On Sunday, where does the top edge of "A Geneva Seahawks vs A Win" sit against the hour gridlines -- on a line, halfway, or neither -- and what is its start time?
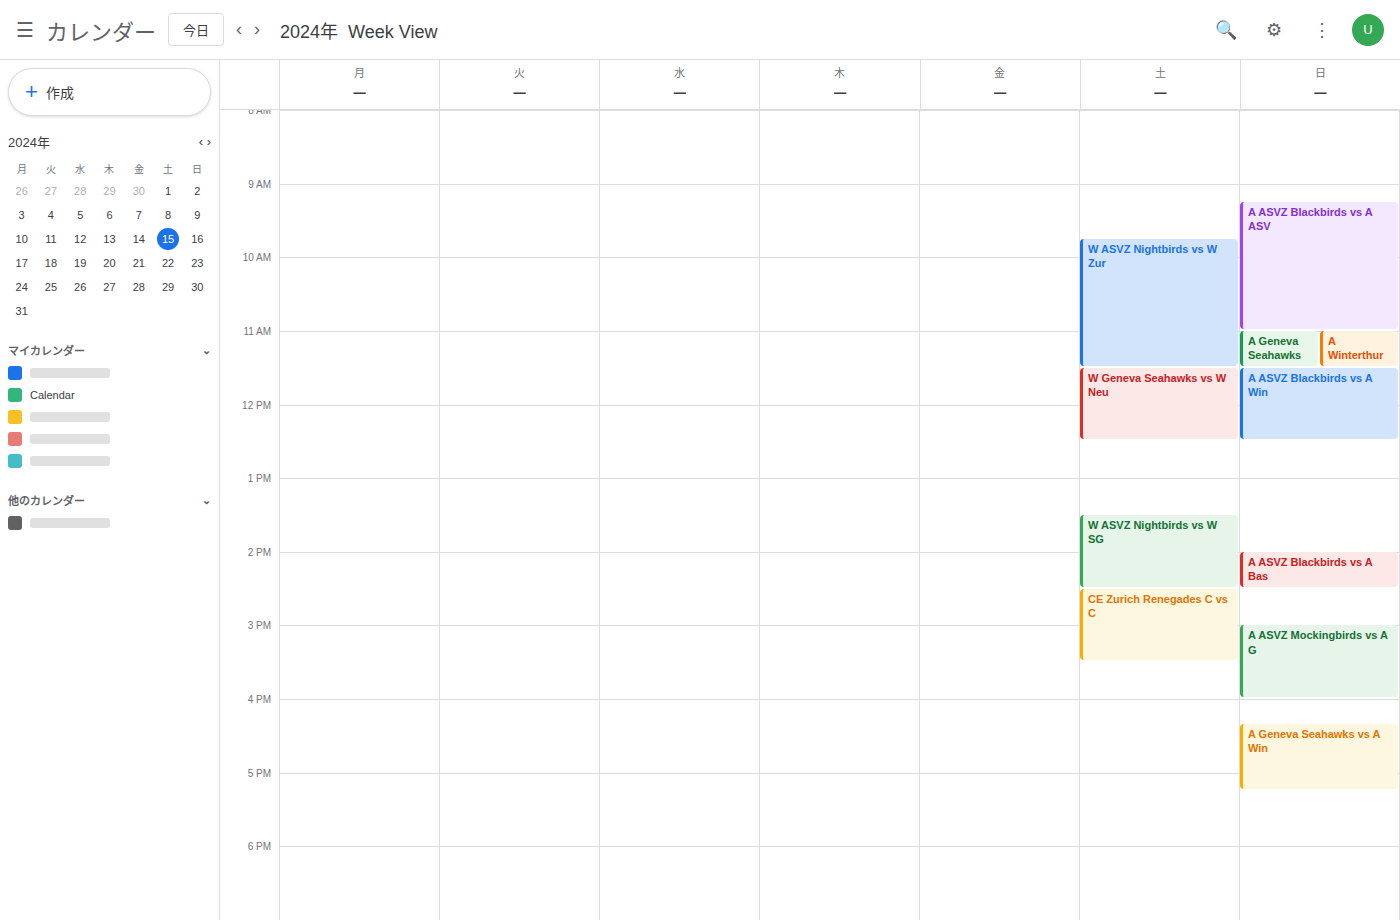
4:20 PM -- neither: 20 minutes below the 4 PM line and 40 minutes above the 5 PM line.